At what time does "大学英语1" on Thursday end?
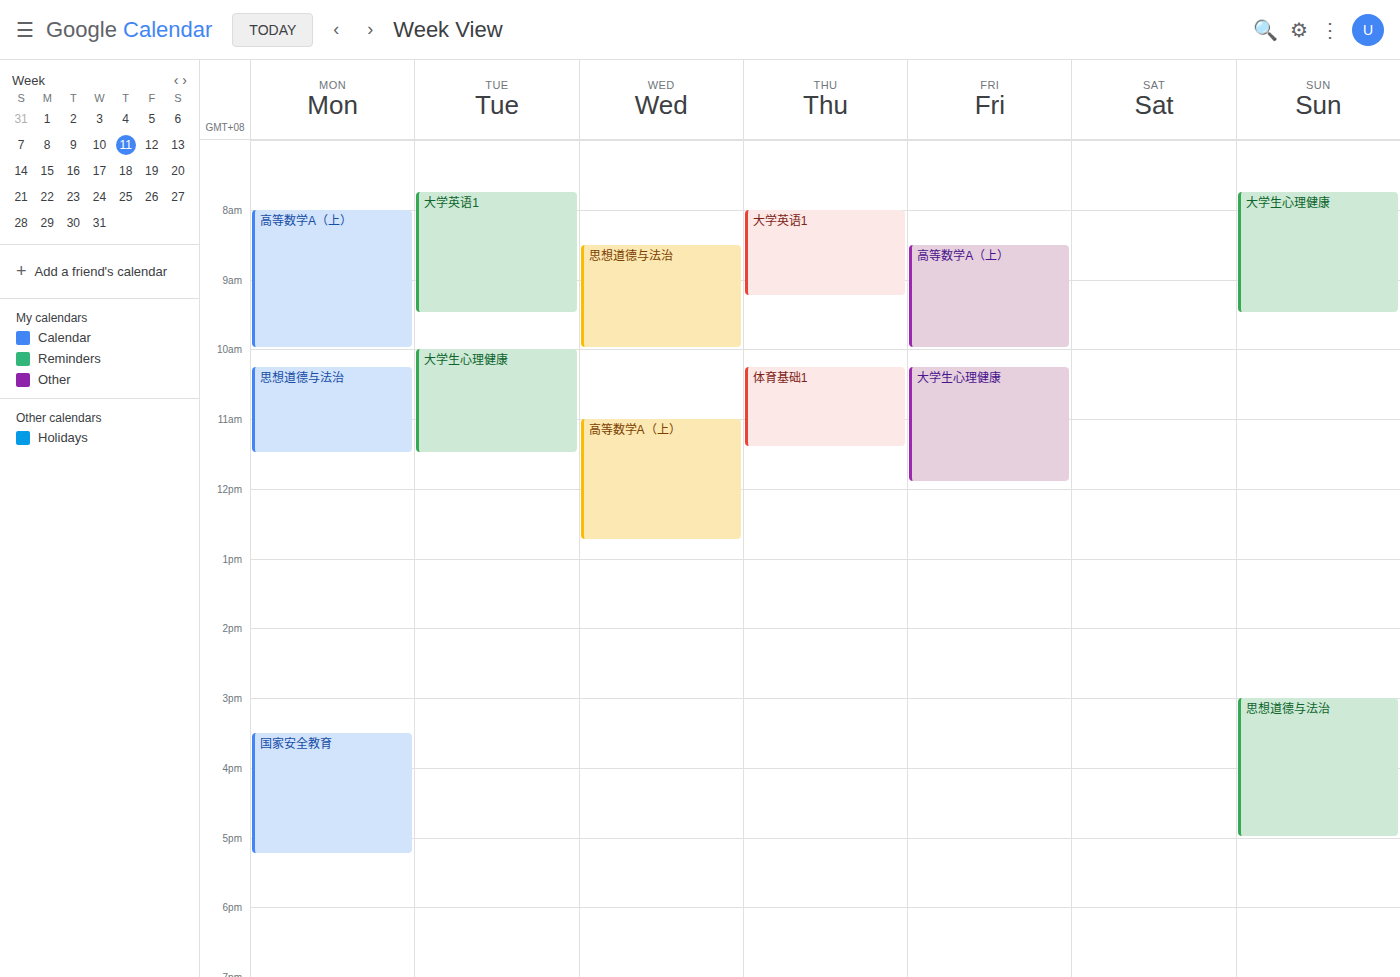
9:15 AM